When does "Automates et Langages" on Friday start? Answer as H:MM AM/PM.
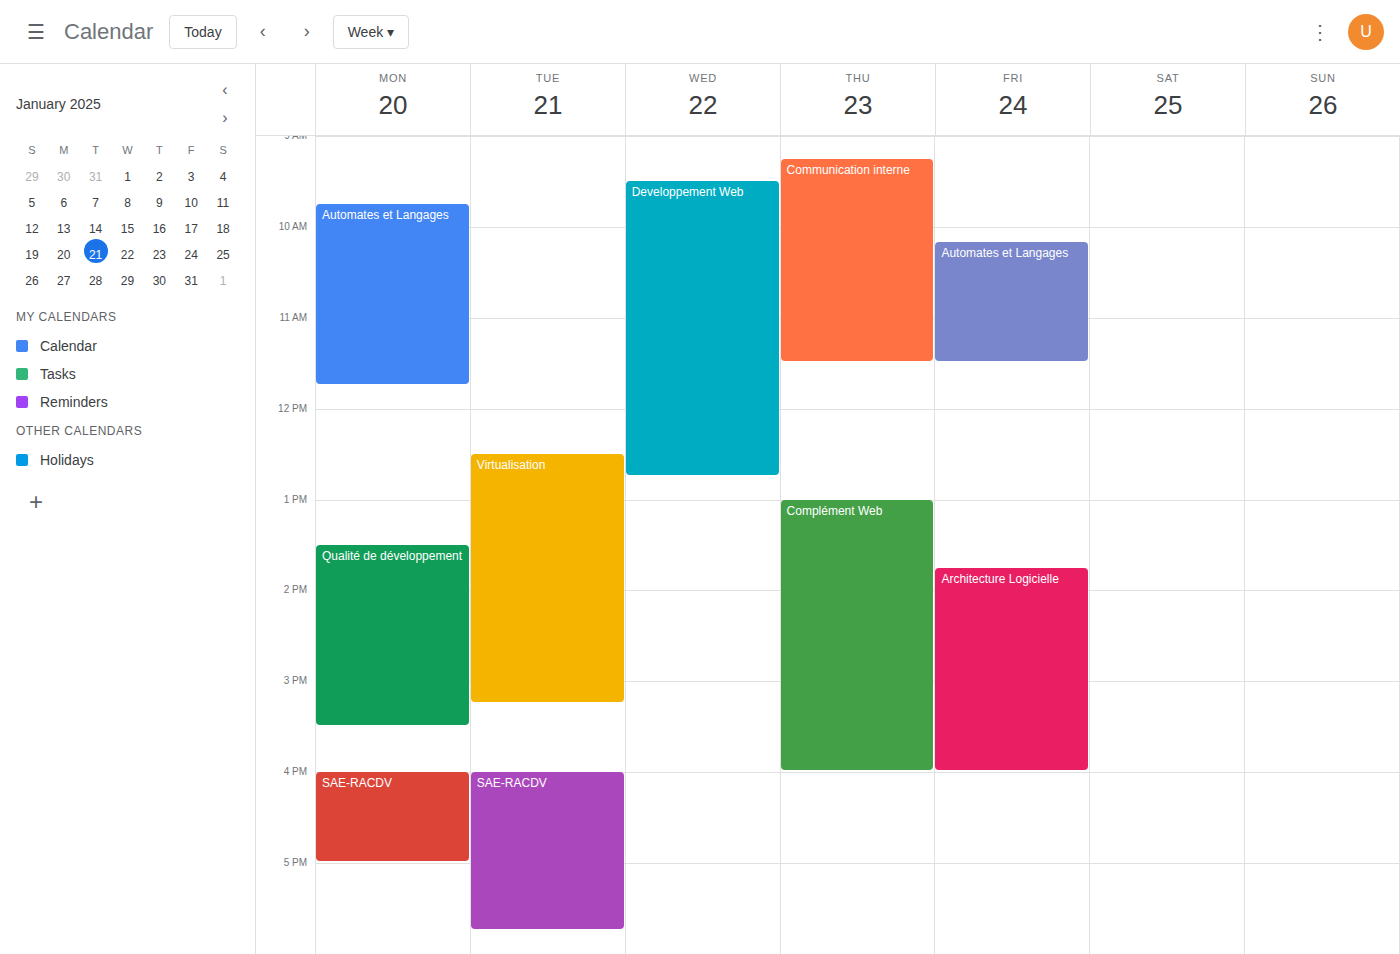
10:10 AM